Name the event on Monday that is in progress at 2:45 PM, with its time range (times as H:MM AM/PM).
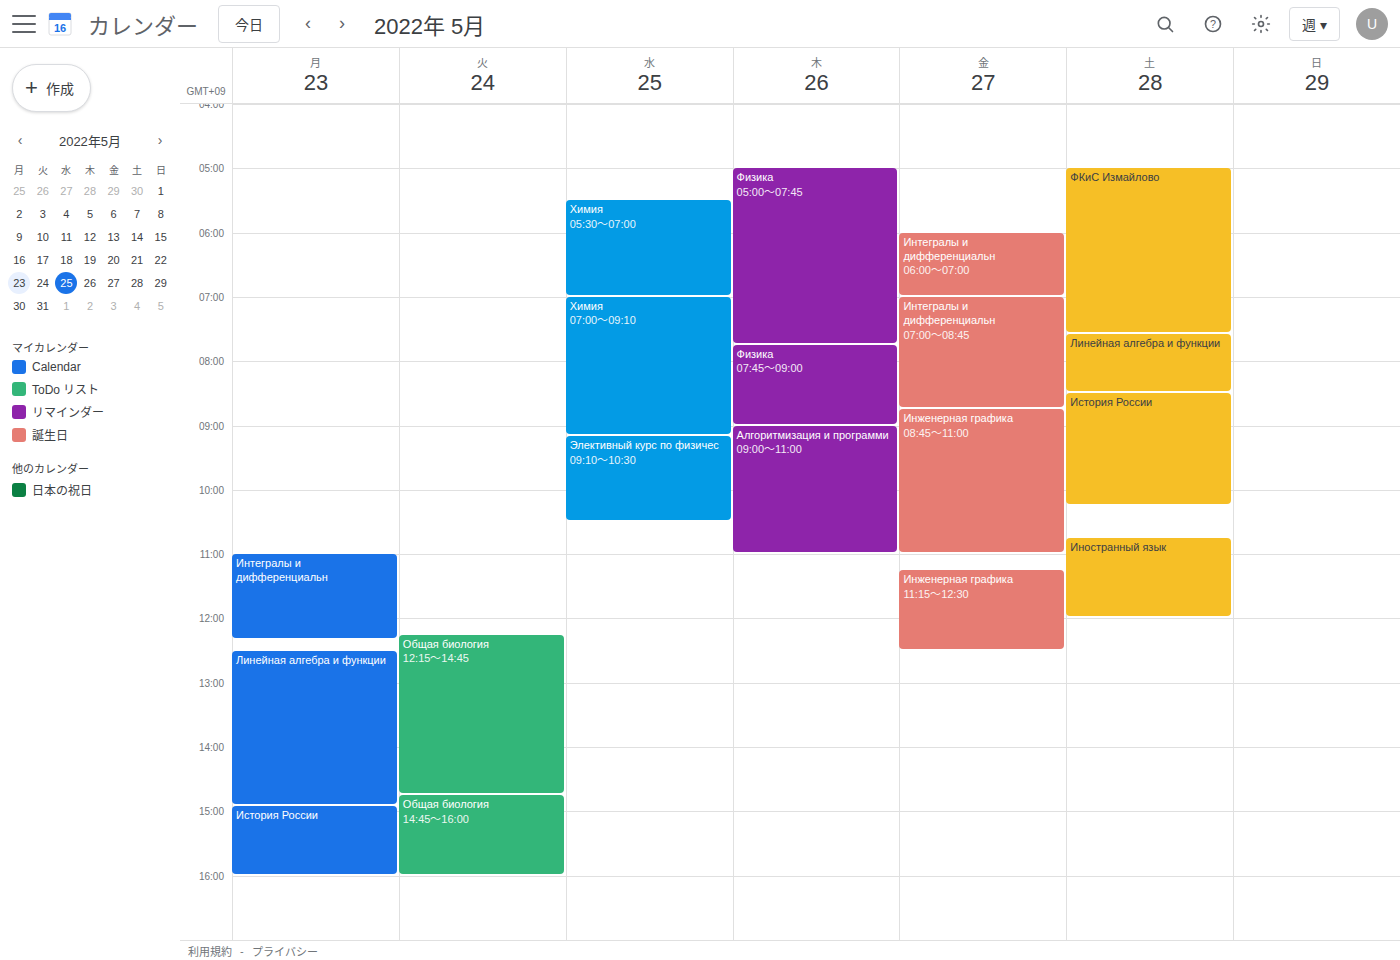
"Линейная алгебра и функции", 12:30 PM to 2:55 PM